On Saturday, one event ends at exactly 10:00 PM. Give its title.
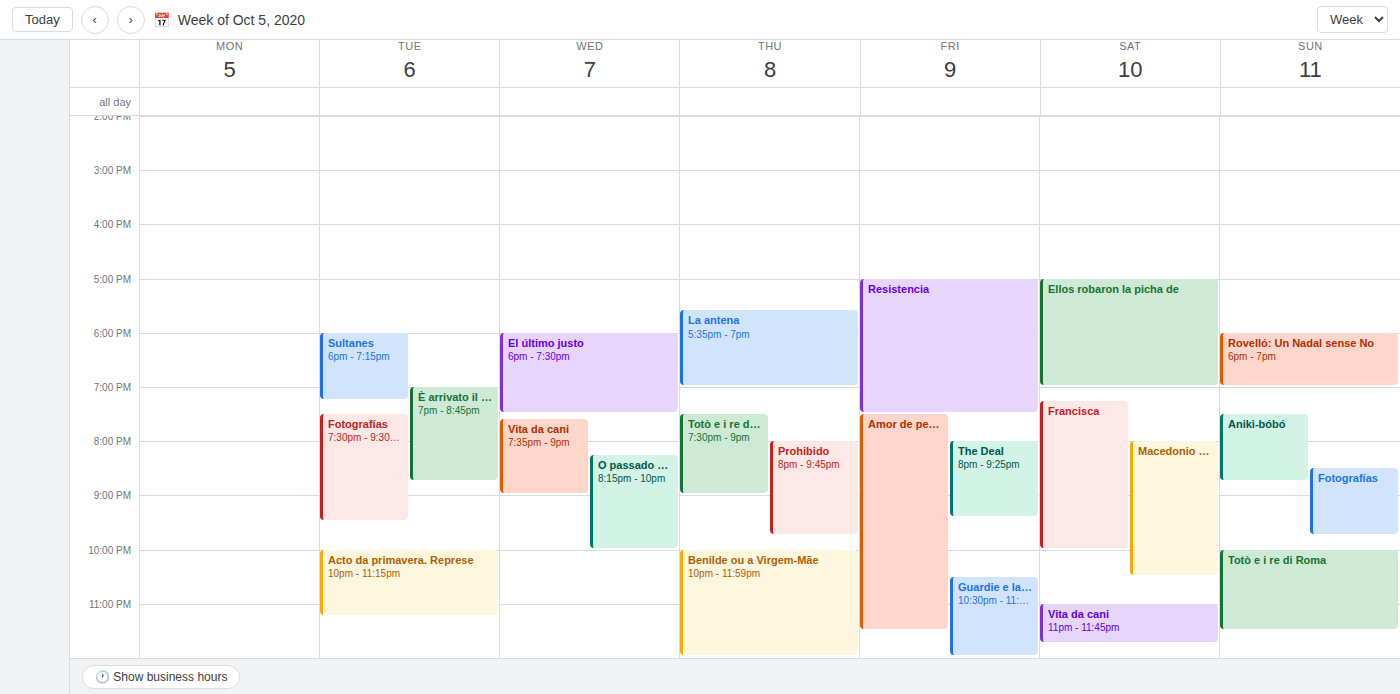
"Francisca"